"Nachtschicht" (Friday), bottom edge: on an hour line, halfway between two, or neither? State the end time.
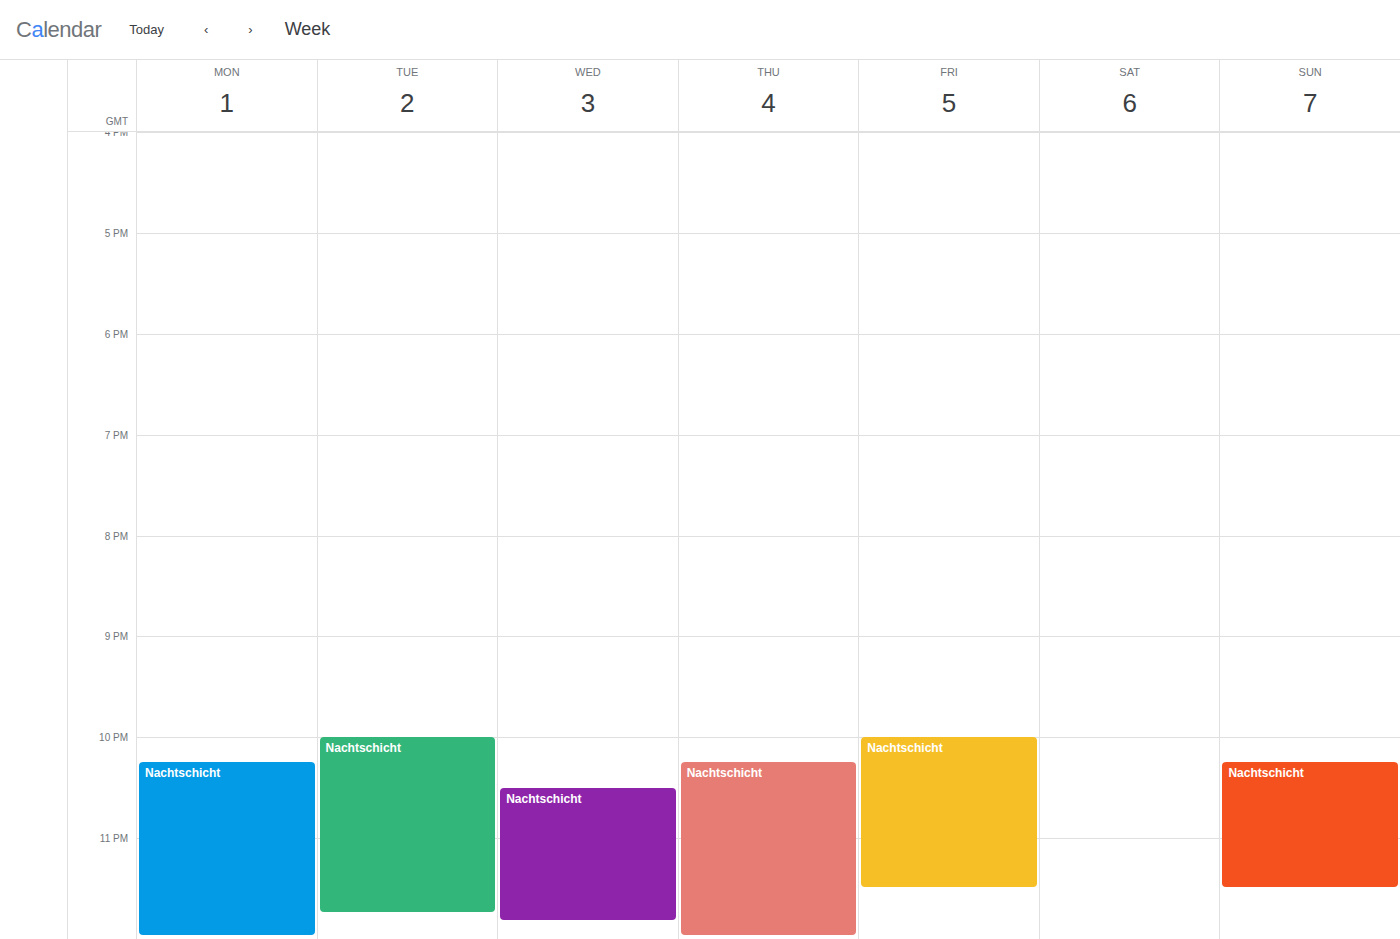
11:30 PM -- halfway between the 11 PM and 12 AM lines.